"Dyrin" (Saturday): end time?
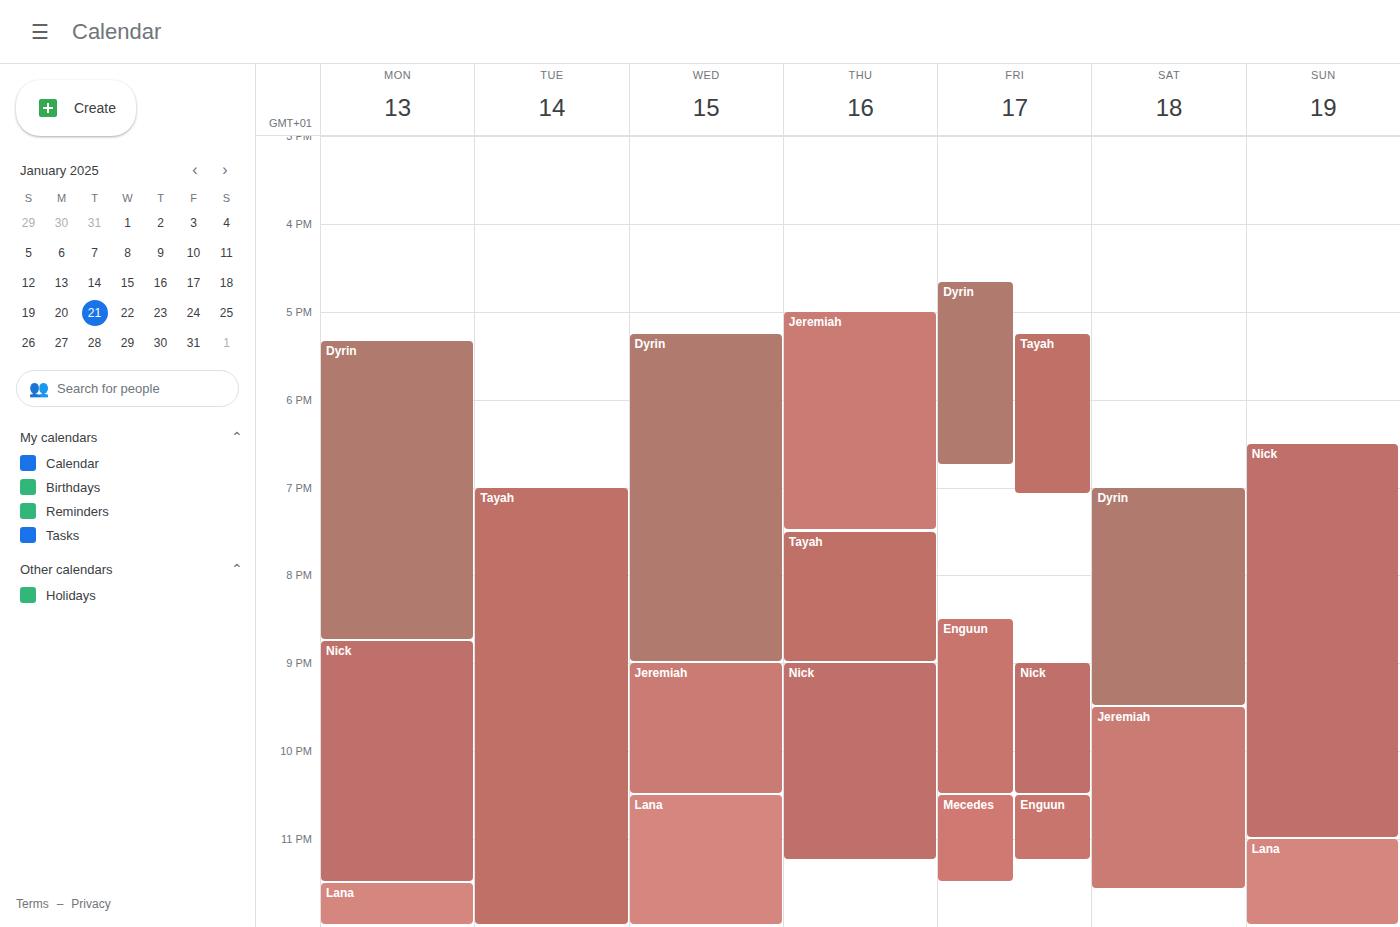
21:30